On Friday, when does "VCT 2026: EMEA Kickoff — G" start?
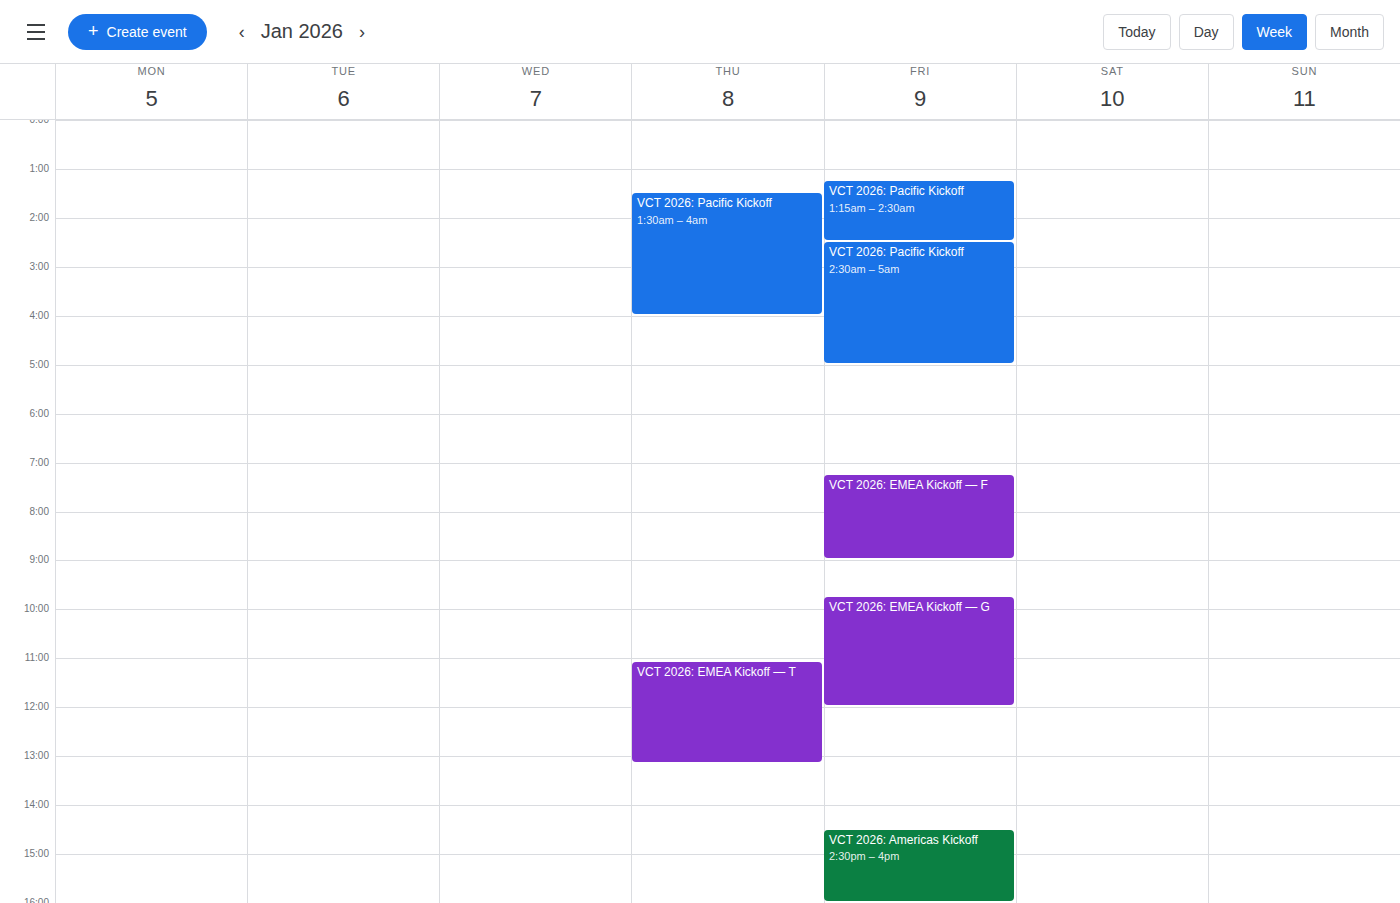
9:45 AM